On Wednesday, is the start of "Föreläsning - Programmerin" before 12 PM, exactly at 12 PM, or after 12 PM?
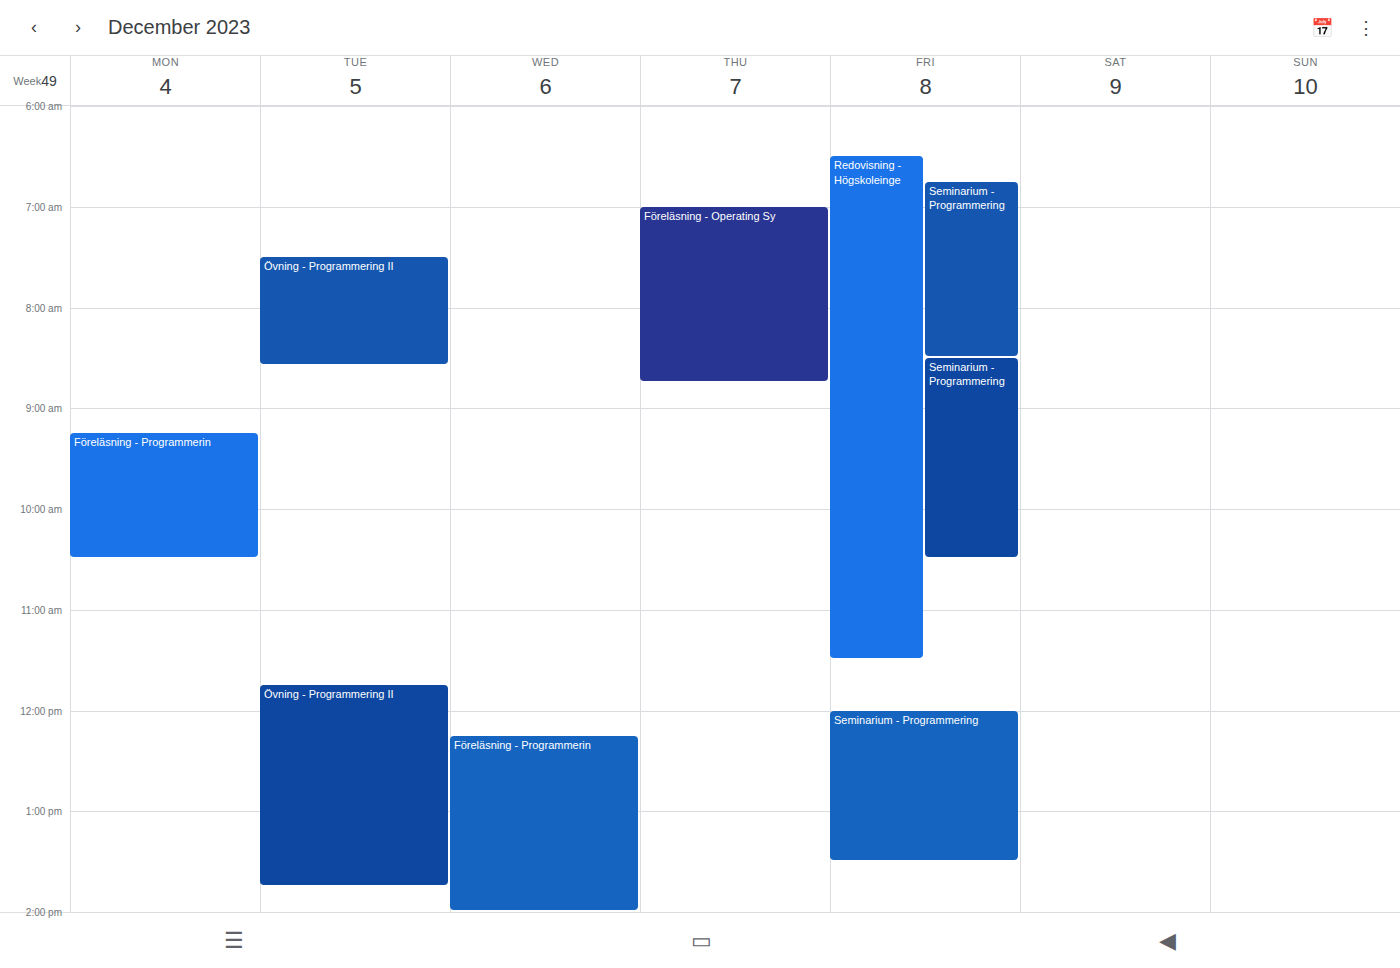
12:15 PM -- after 12 PM, 15 minutes below the 12 PM line.